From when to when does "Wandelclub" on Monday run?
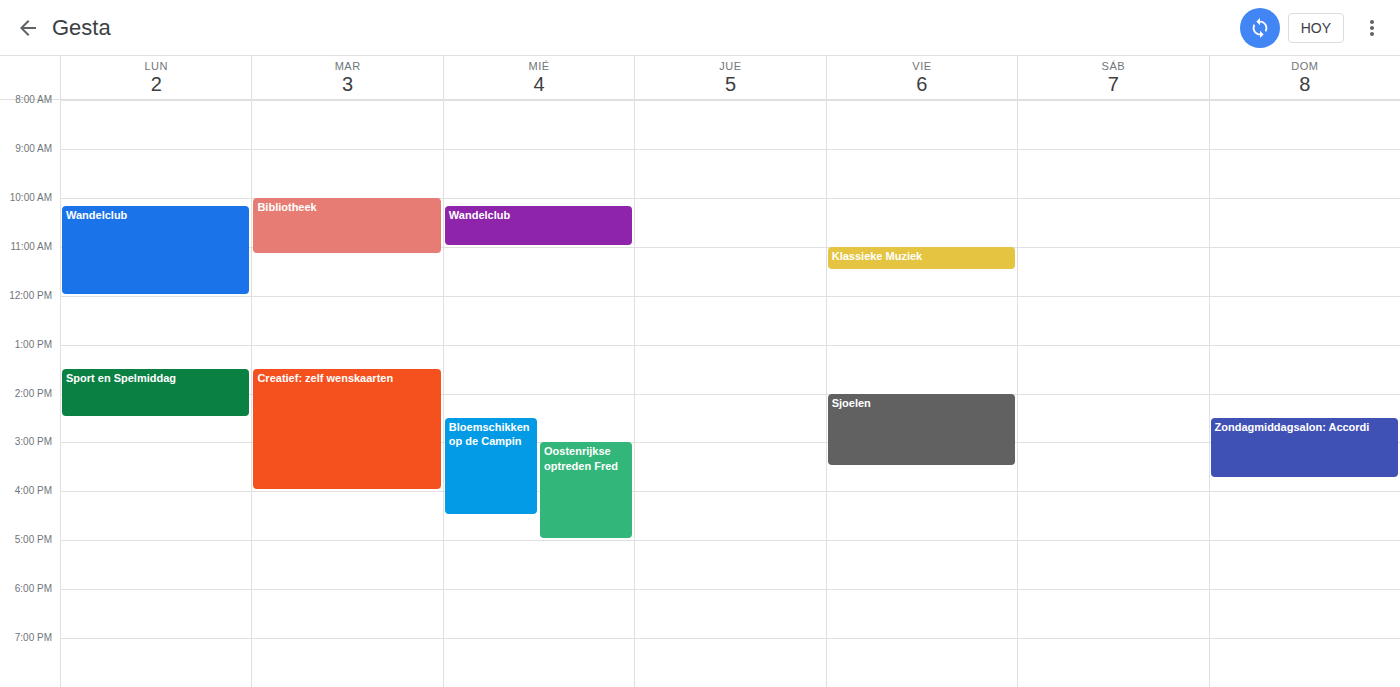
10:10 AM to 12:00 PM